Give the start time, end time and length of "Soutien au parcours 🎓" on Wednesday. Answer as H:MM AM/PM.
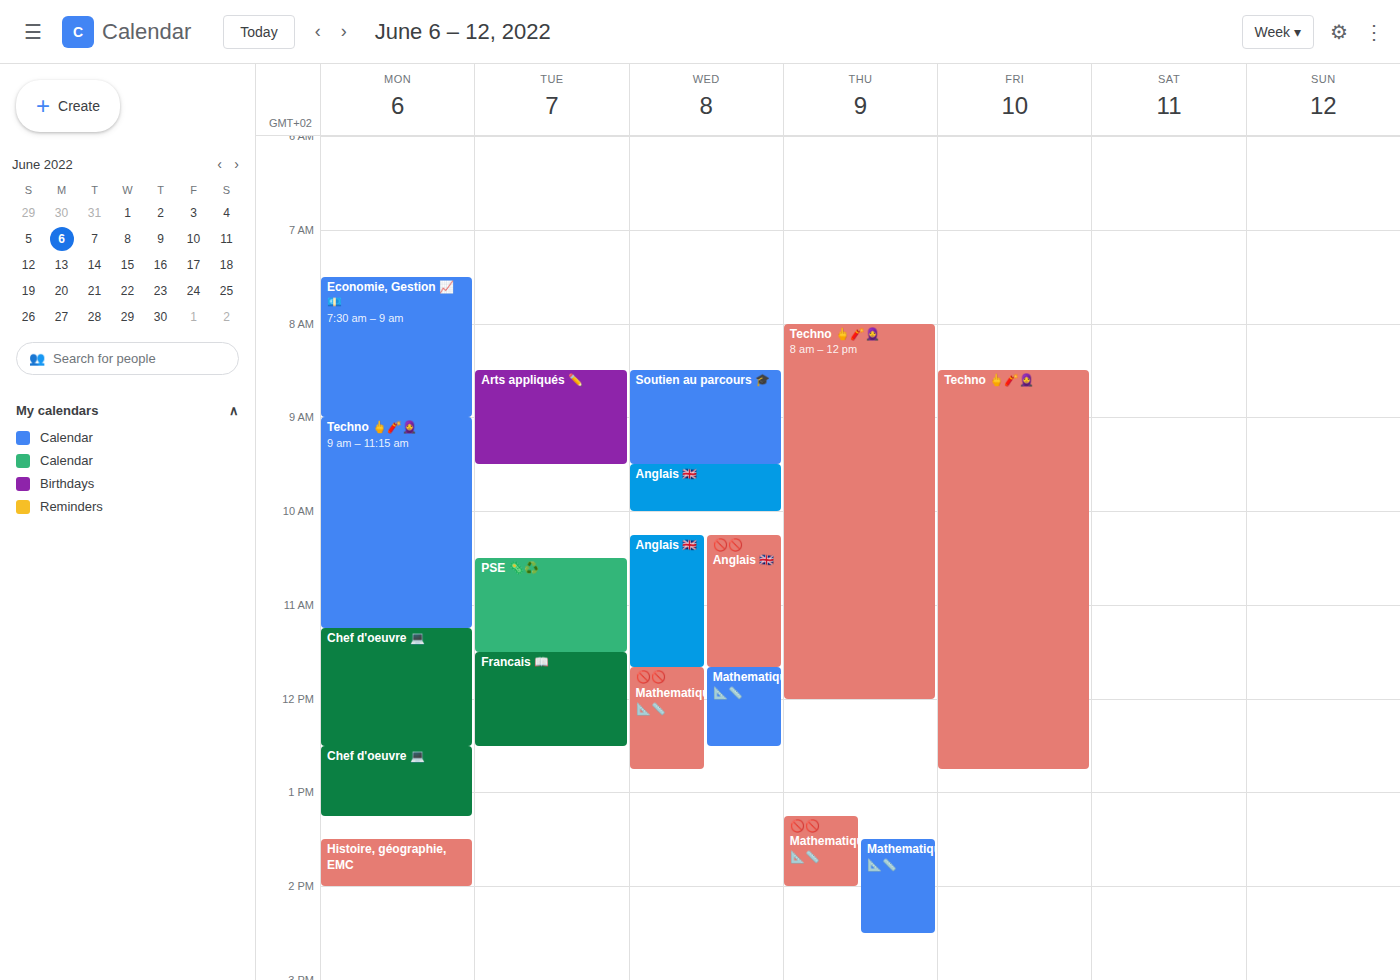
8:30 AM to 9:30 AM, 1 hour